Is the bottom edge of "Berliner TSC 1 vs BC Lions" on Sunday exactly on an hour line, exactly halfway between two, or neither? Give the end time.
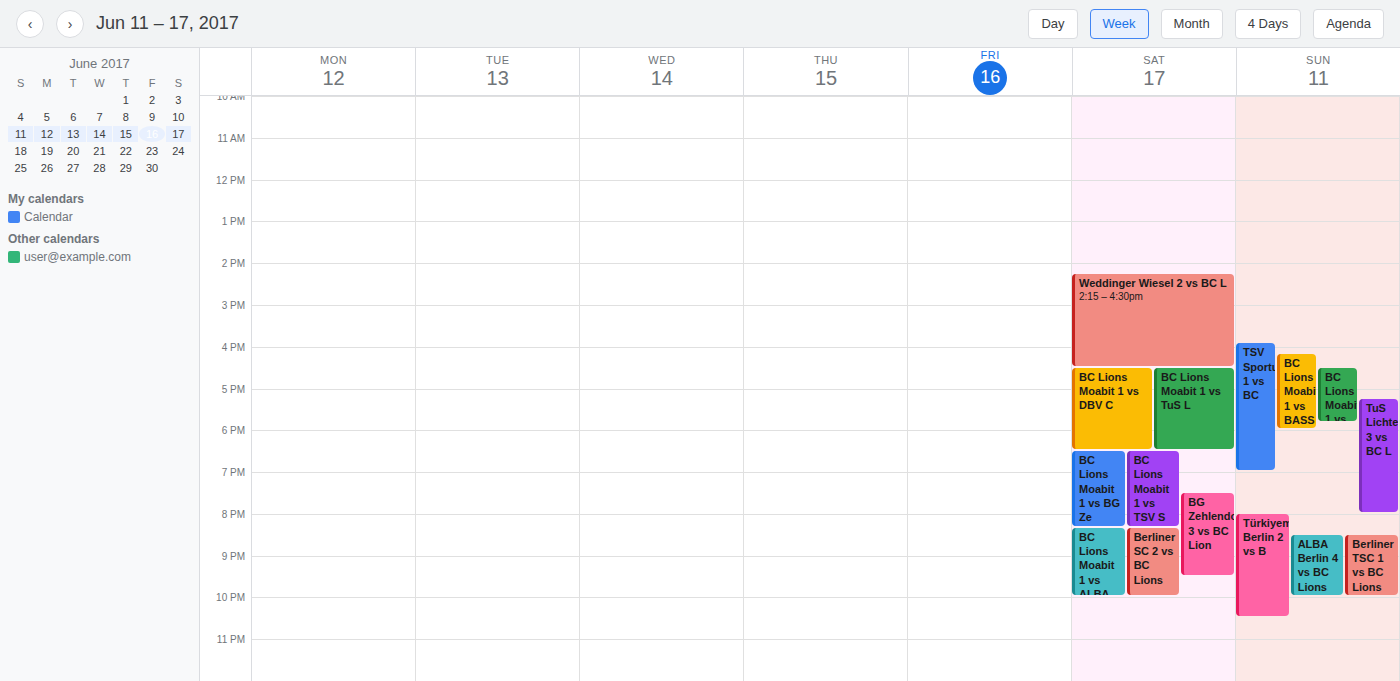
10:00 PM -- exactly on the 10 PM line.